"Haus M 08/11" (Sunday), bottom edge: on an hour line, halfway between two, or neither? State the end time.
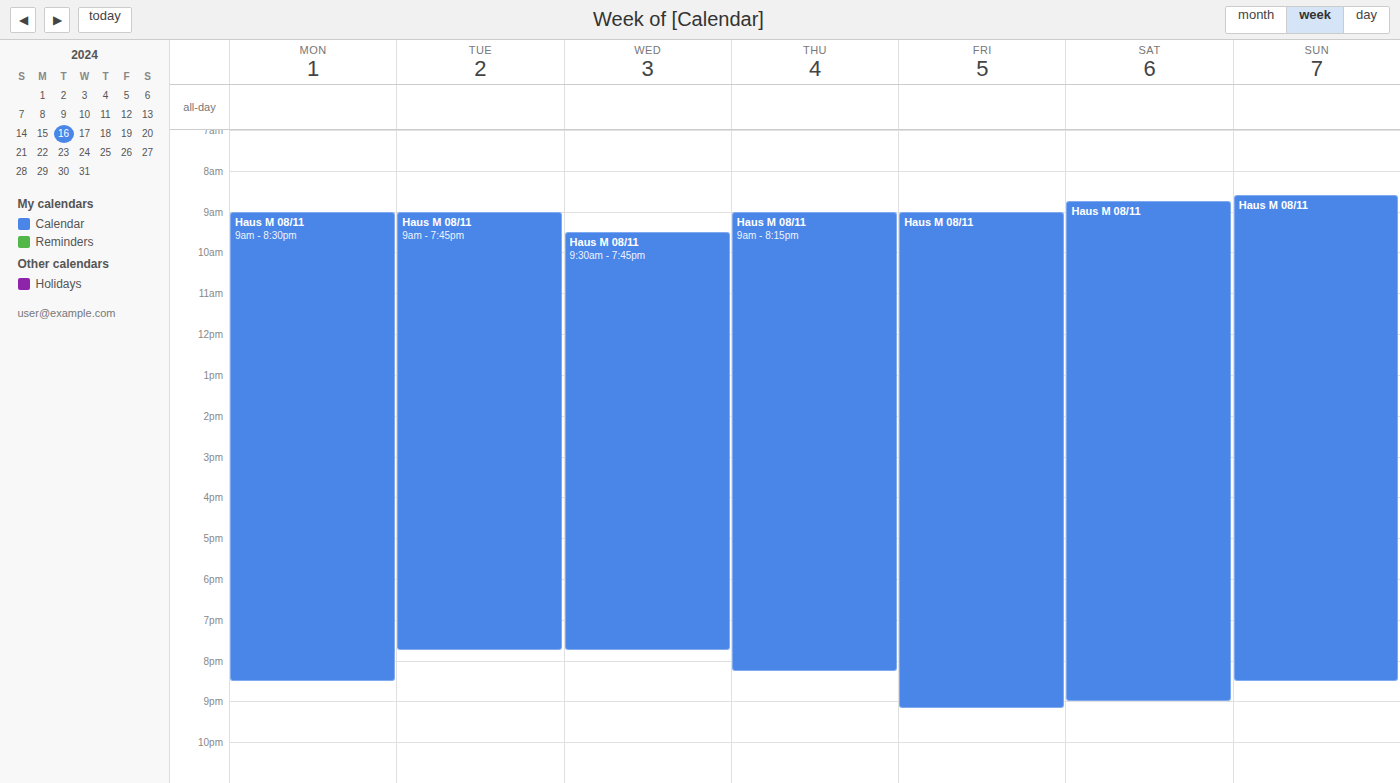
20:30 -- halfway between the 20:00 and 21:00 lines.